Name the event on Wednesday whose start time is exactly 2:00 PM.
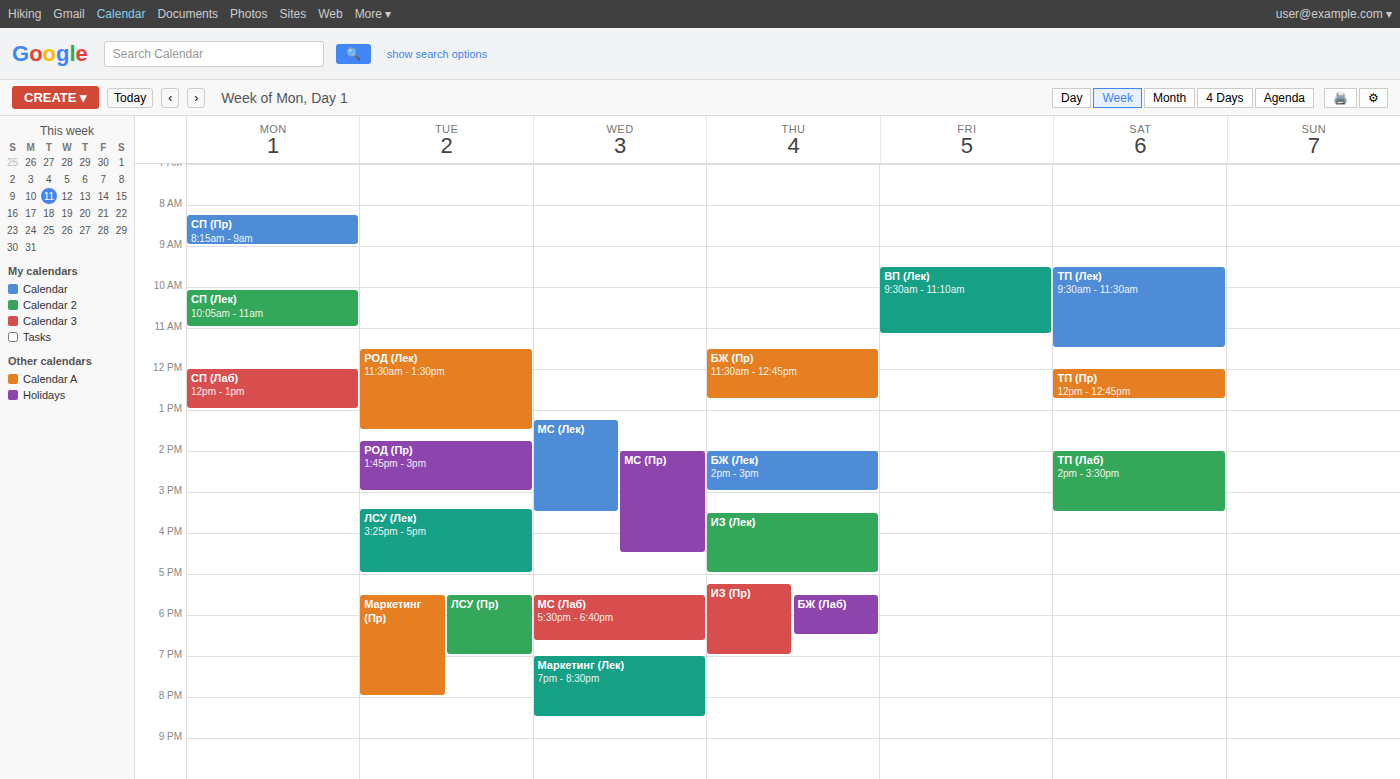
"МС (Пр)"